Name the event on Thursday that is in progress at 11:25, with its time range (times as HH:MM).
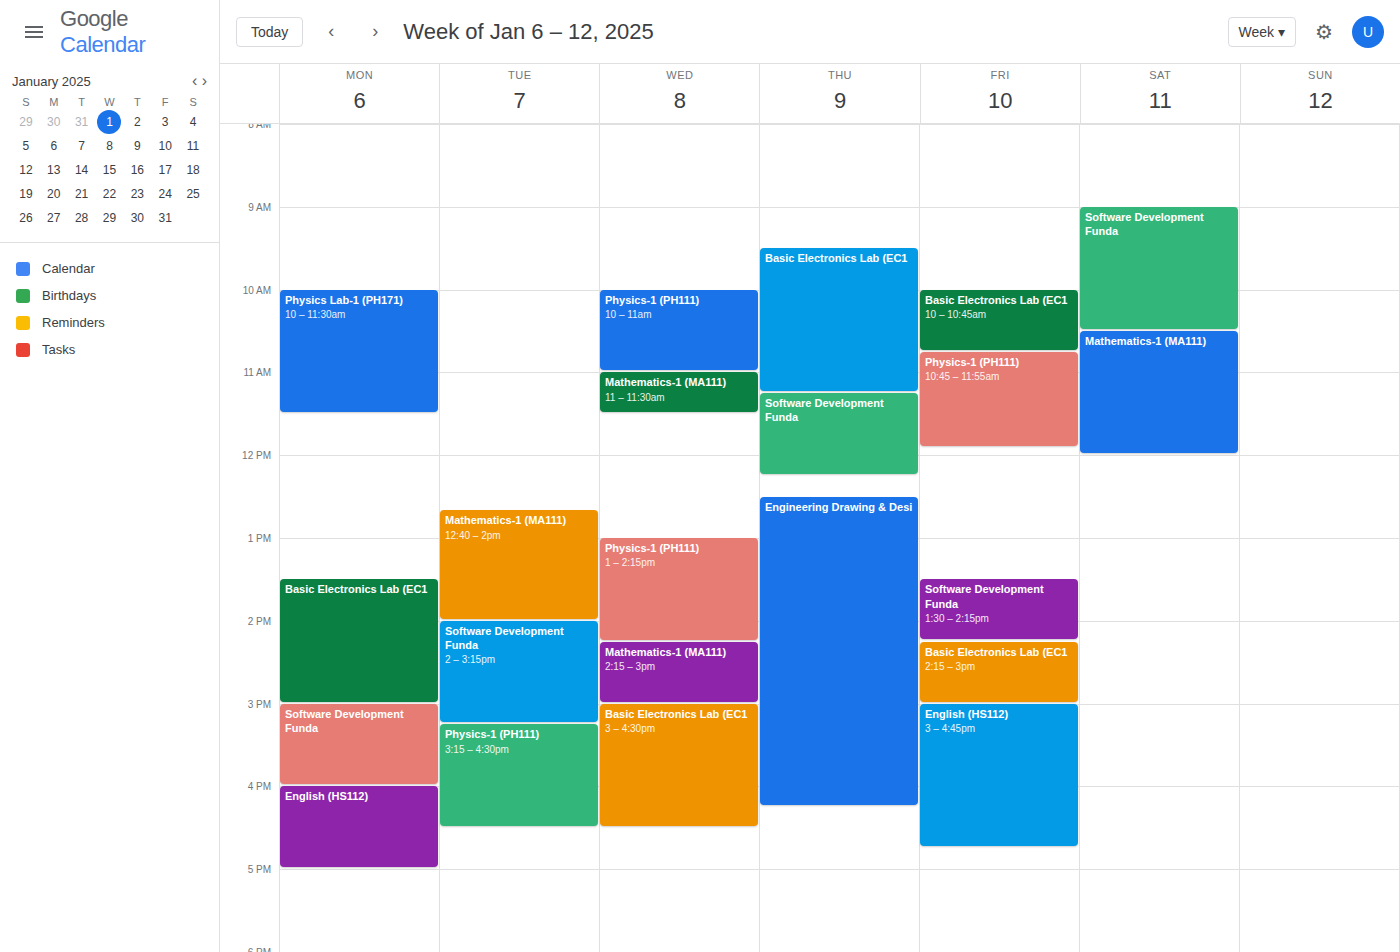
"Software Development Funda", 11:15 to 12:15